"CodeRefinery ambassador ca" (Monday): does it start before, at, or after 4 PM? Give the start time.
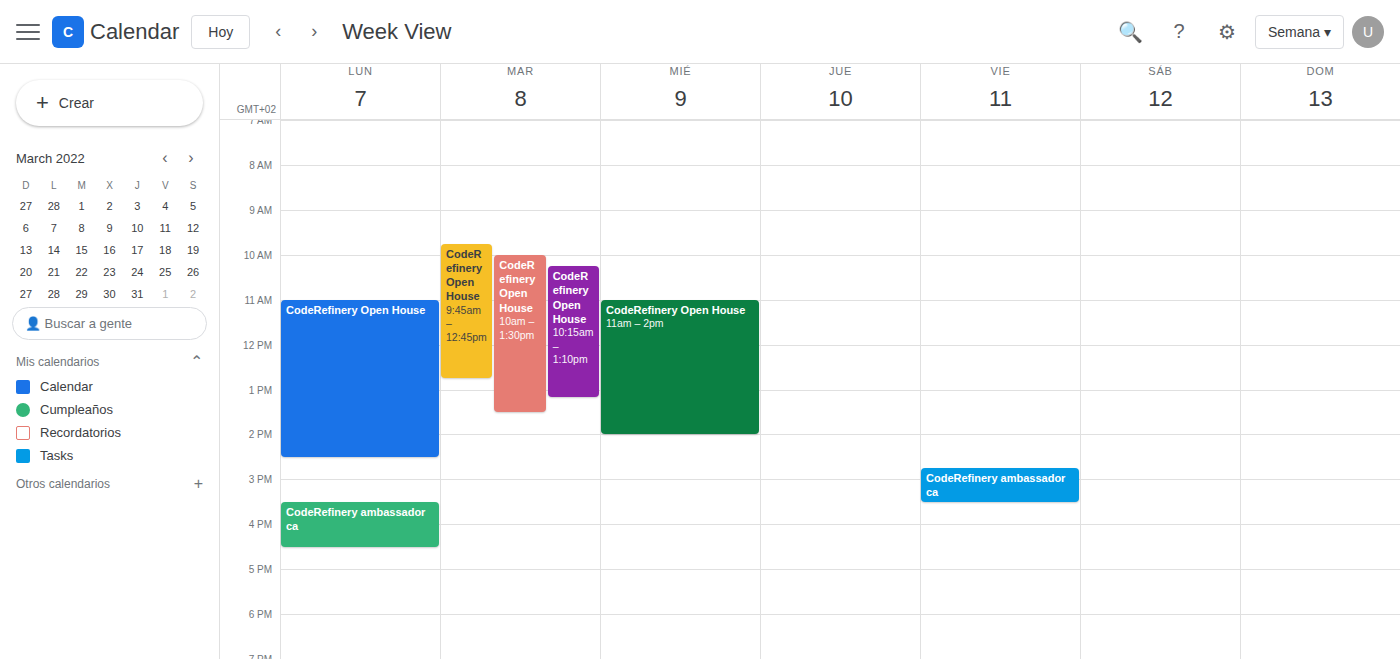
3:30 PM -- before 4 PM, 30 minutes above the 4 PM line.